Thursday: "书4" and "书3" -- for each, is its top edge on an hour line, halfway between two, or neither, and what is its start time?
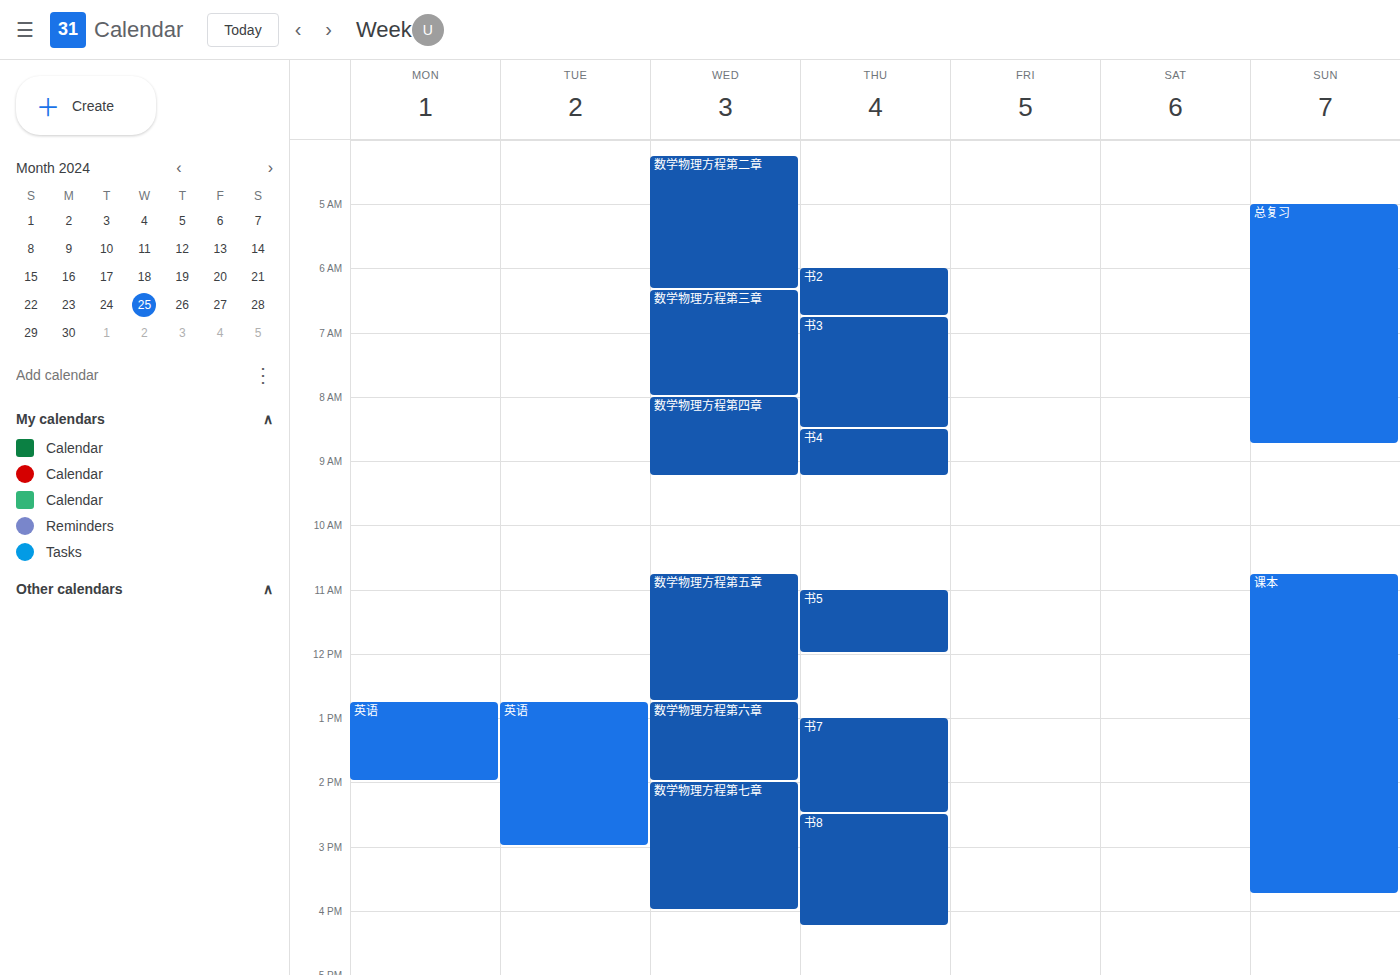
"书4": 08:30, halfway between the 08:00 and 09:00 lines. "书3": 06:45, neither: three quarters of the way from the 06:00 line to the 07:00 line.